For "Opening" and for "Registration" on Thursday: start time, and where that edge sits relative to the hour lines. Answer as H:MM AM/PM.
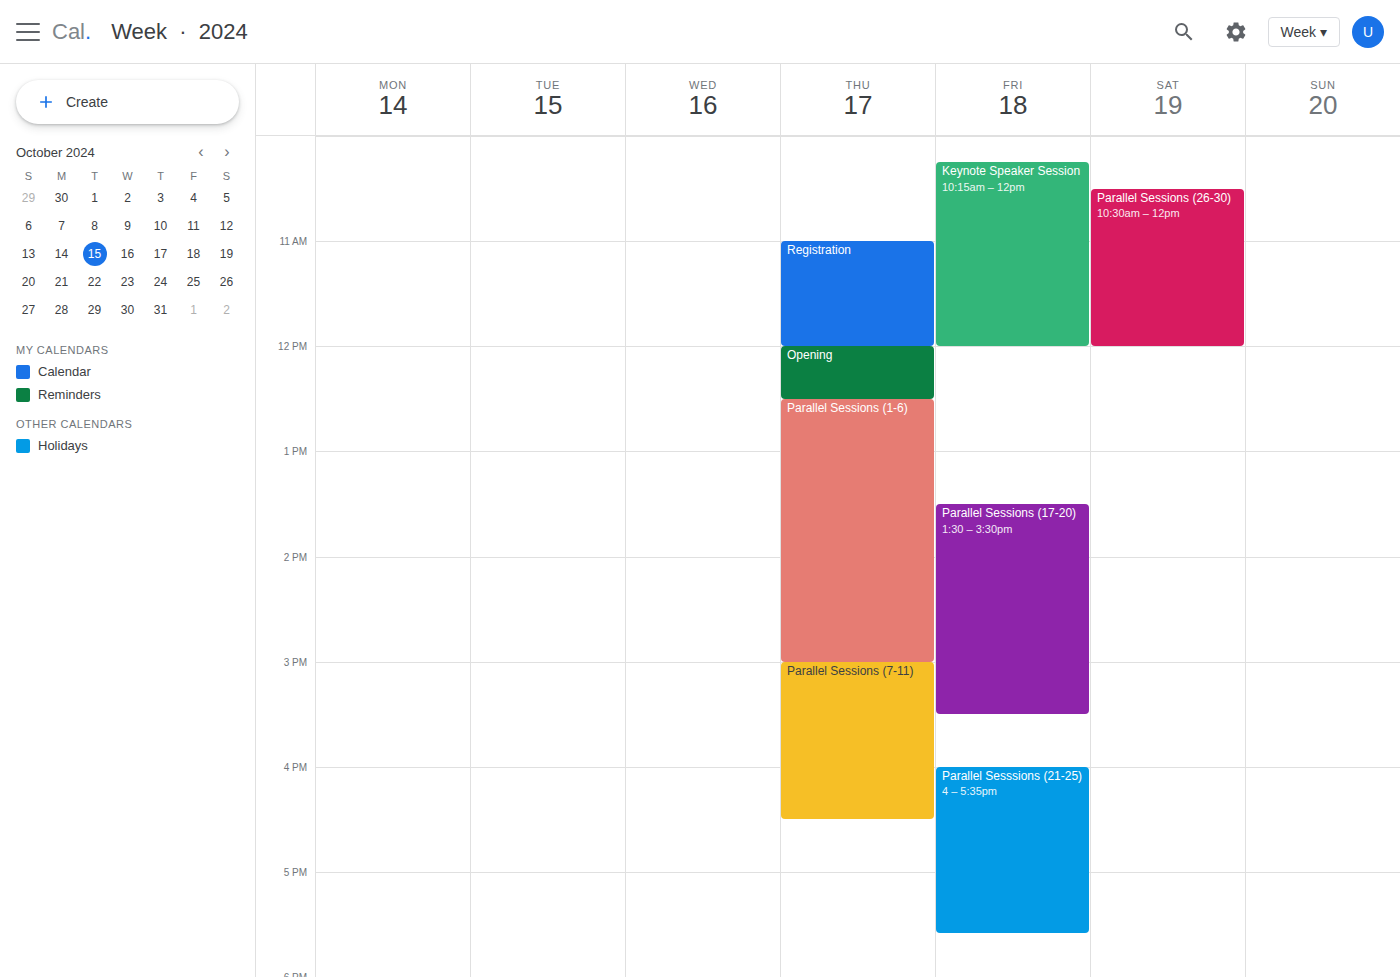
"Opening": 12:00 PM, exactly on the 12 PM line. "Registration": 11:00 AM, exactly on the 11 AM line.